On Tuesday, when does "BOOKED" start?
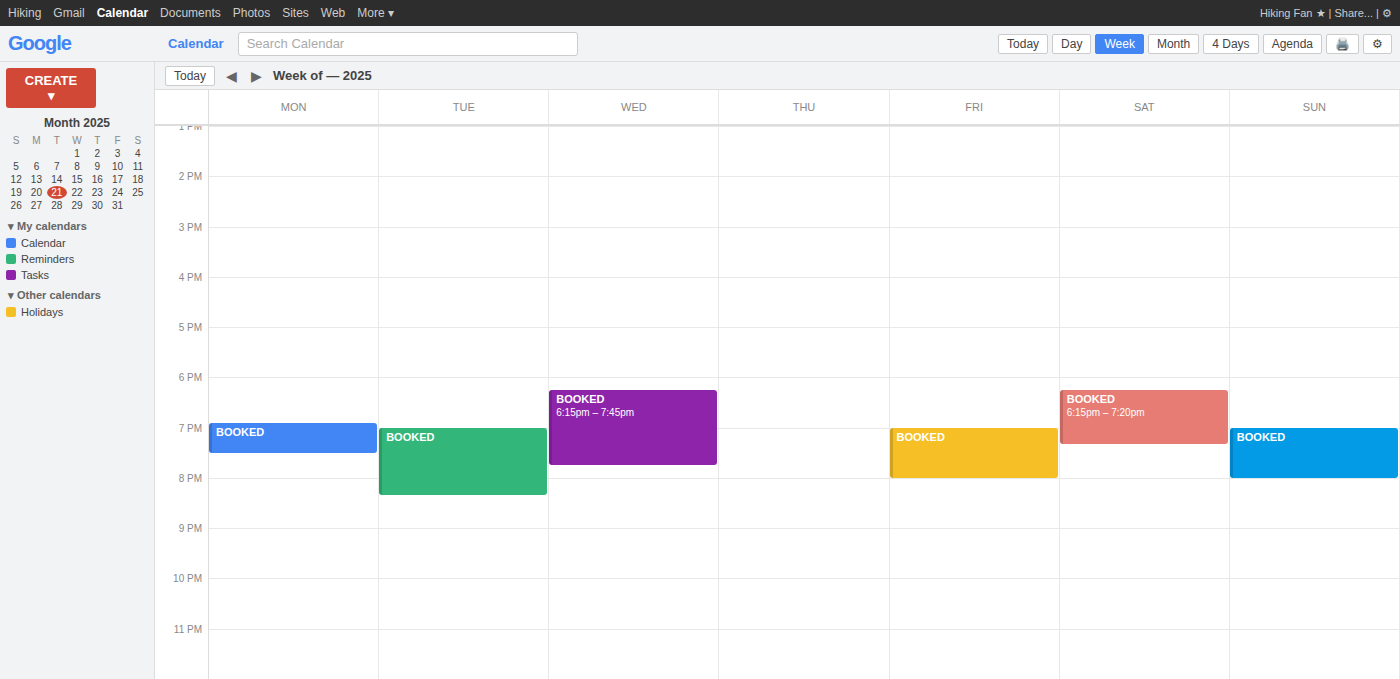
7:00 PM